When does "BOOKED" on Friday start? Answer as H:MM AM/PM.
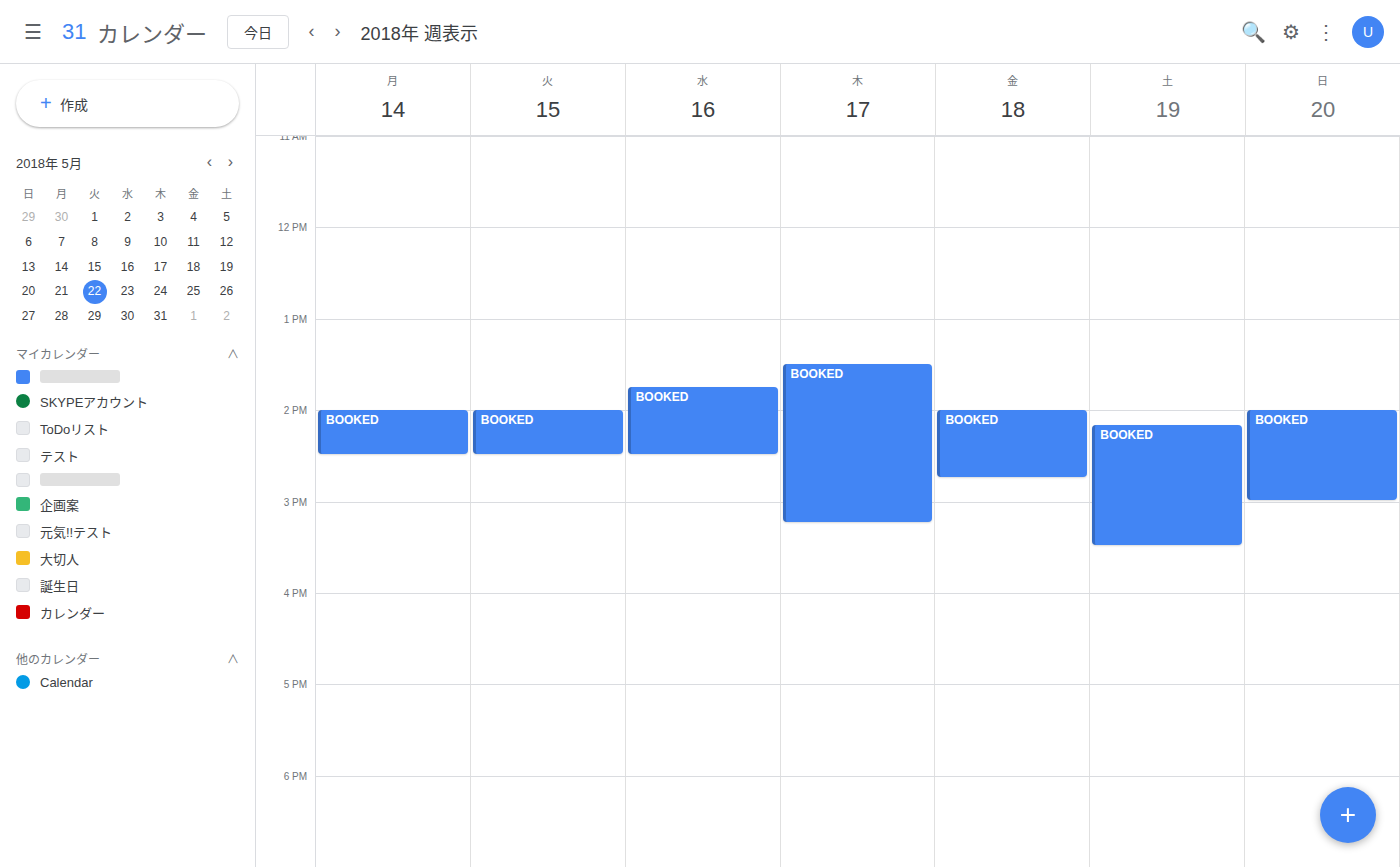
2:00 PM